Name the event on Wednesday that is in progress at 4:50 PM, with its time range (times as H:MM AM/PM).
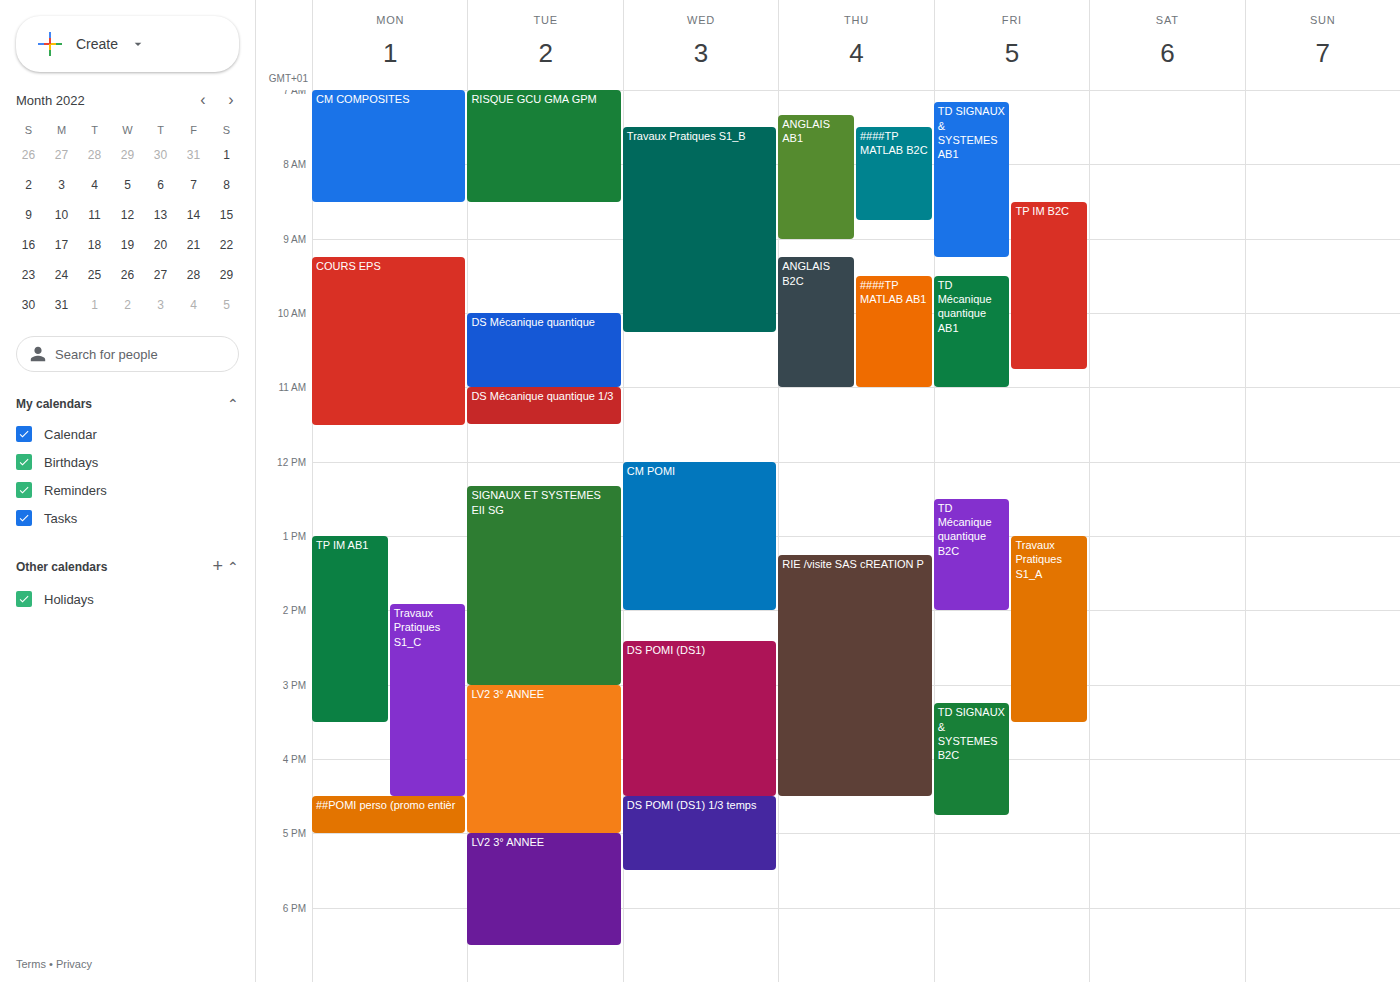
"DS POMI (DS1) 1/3 temps", 4:30 PM to 5:30 PM